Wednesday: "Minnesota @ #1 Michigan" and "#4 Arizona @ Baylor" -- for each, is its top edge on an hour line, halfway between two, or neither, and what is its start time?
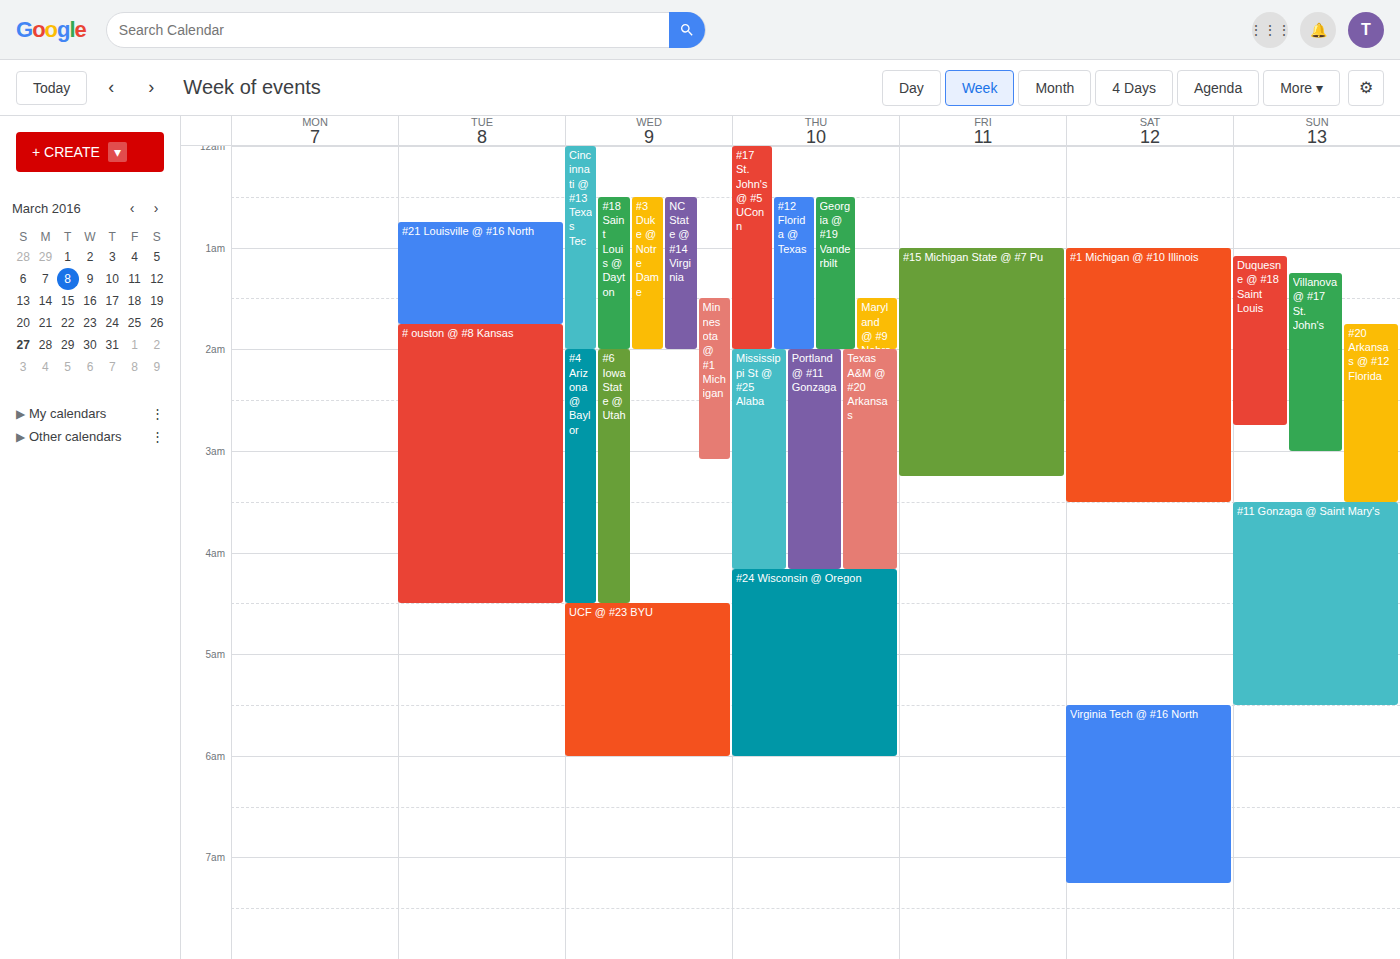
"Minnesota @ #1 Michigan": 1:30 AM, halfway between the 1 AM and 2 AM lines. "#4 Arizona @ Baylor": 2:00 AM, exactly on the 2 AM line.